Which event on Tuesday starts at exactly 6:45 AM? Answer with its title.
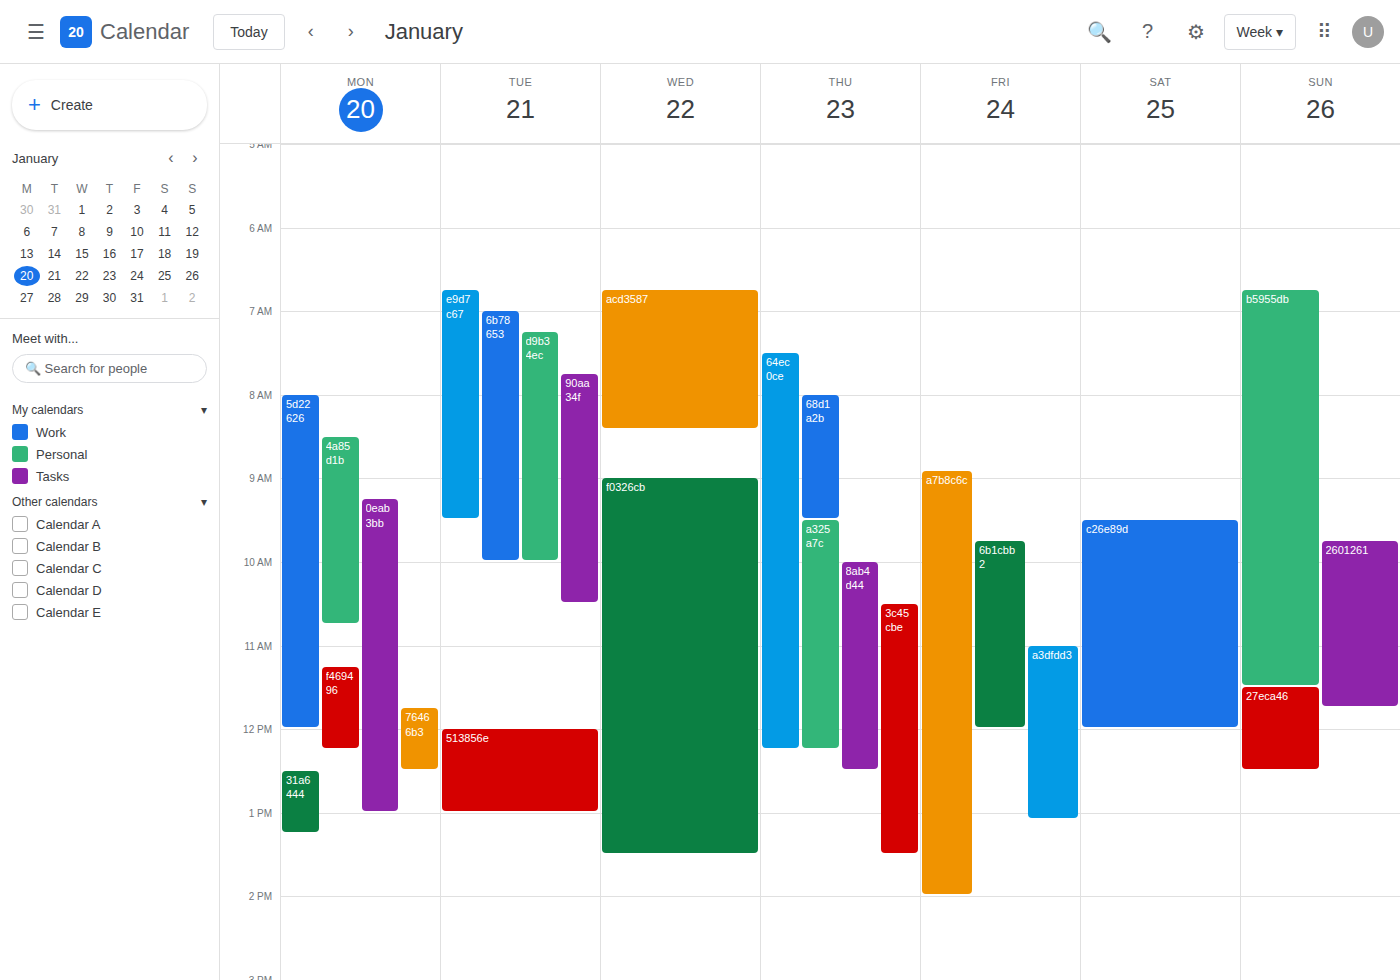
"e9d7c67"